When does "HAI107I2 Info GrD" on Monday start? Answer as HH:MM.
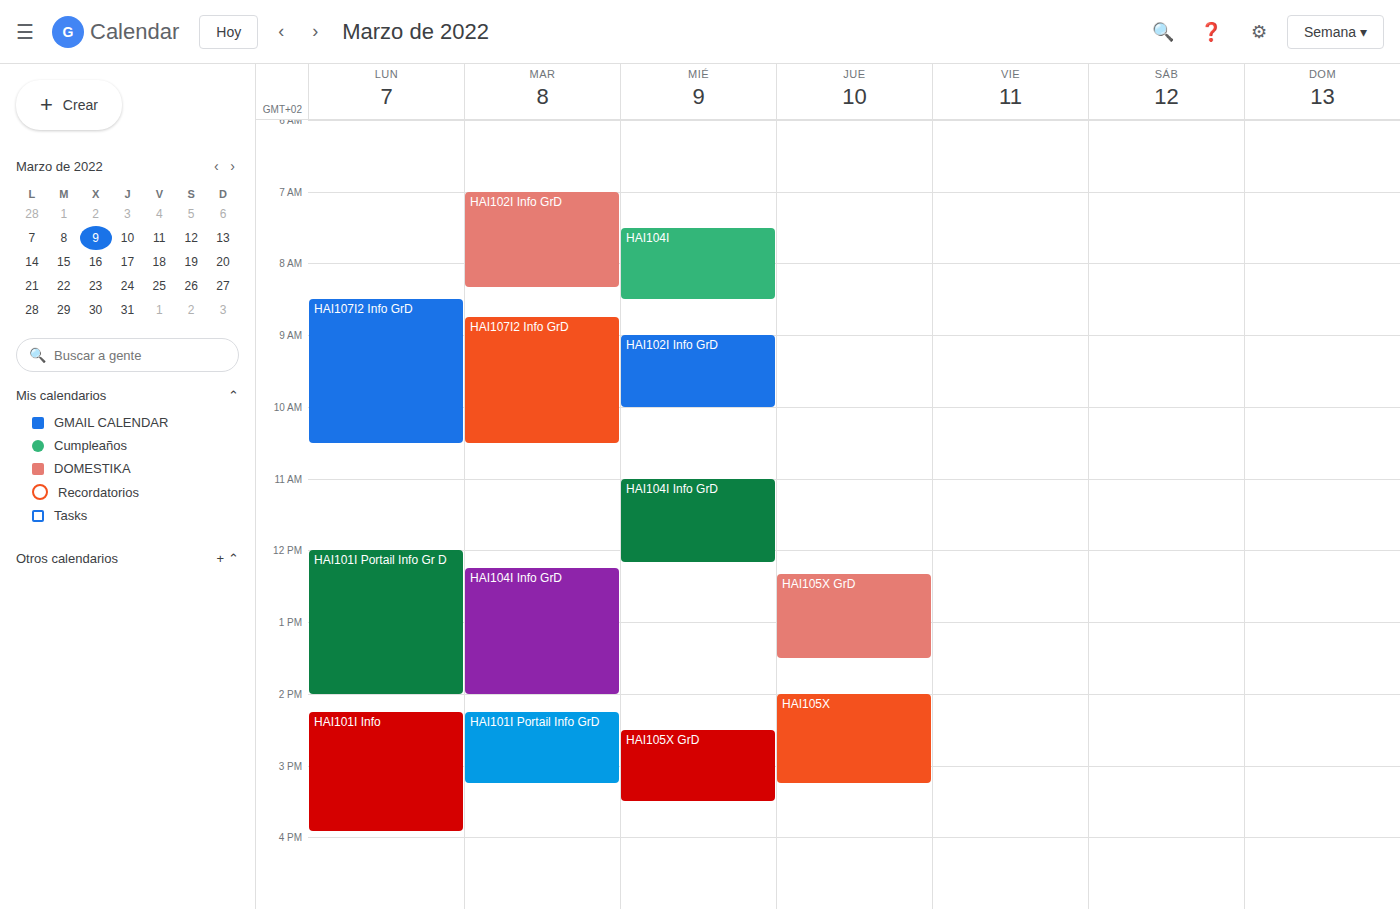
08:30